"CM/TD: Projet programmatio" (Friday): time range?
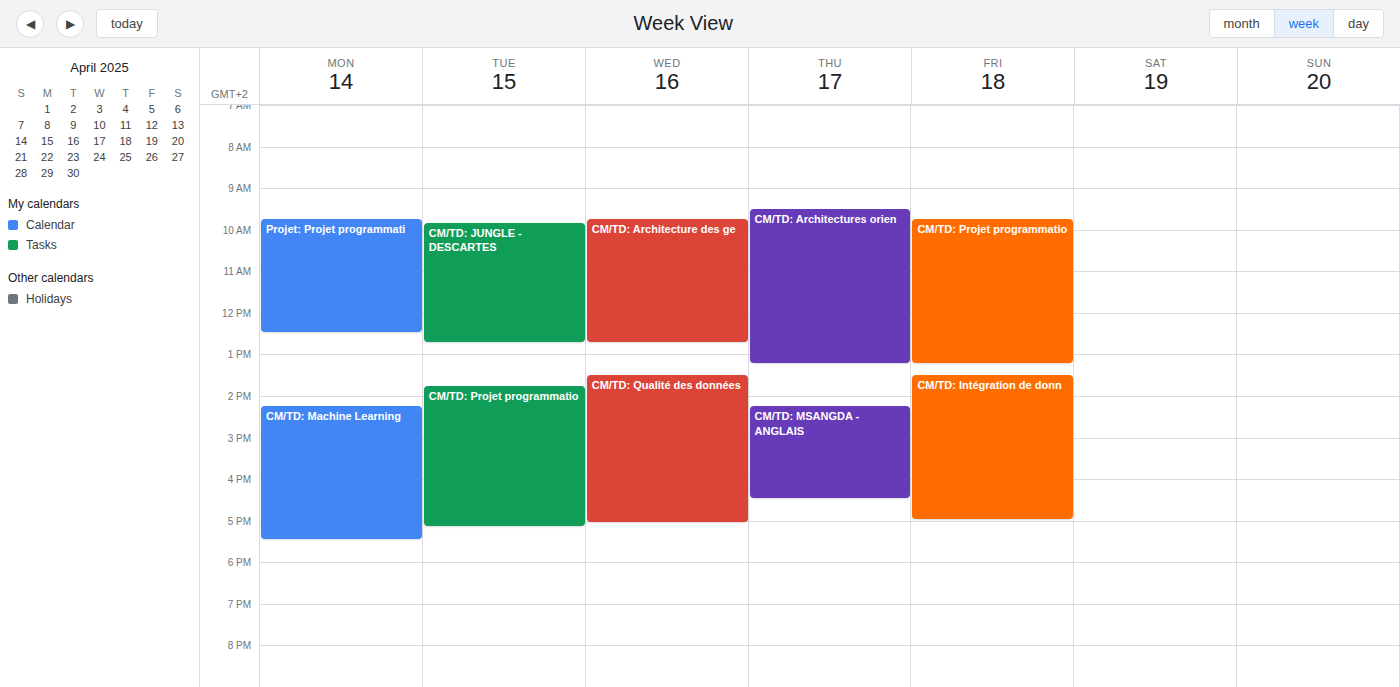
9:45 AM to 1:15 PM